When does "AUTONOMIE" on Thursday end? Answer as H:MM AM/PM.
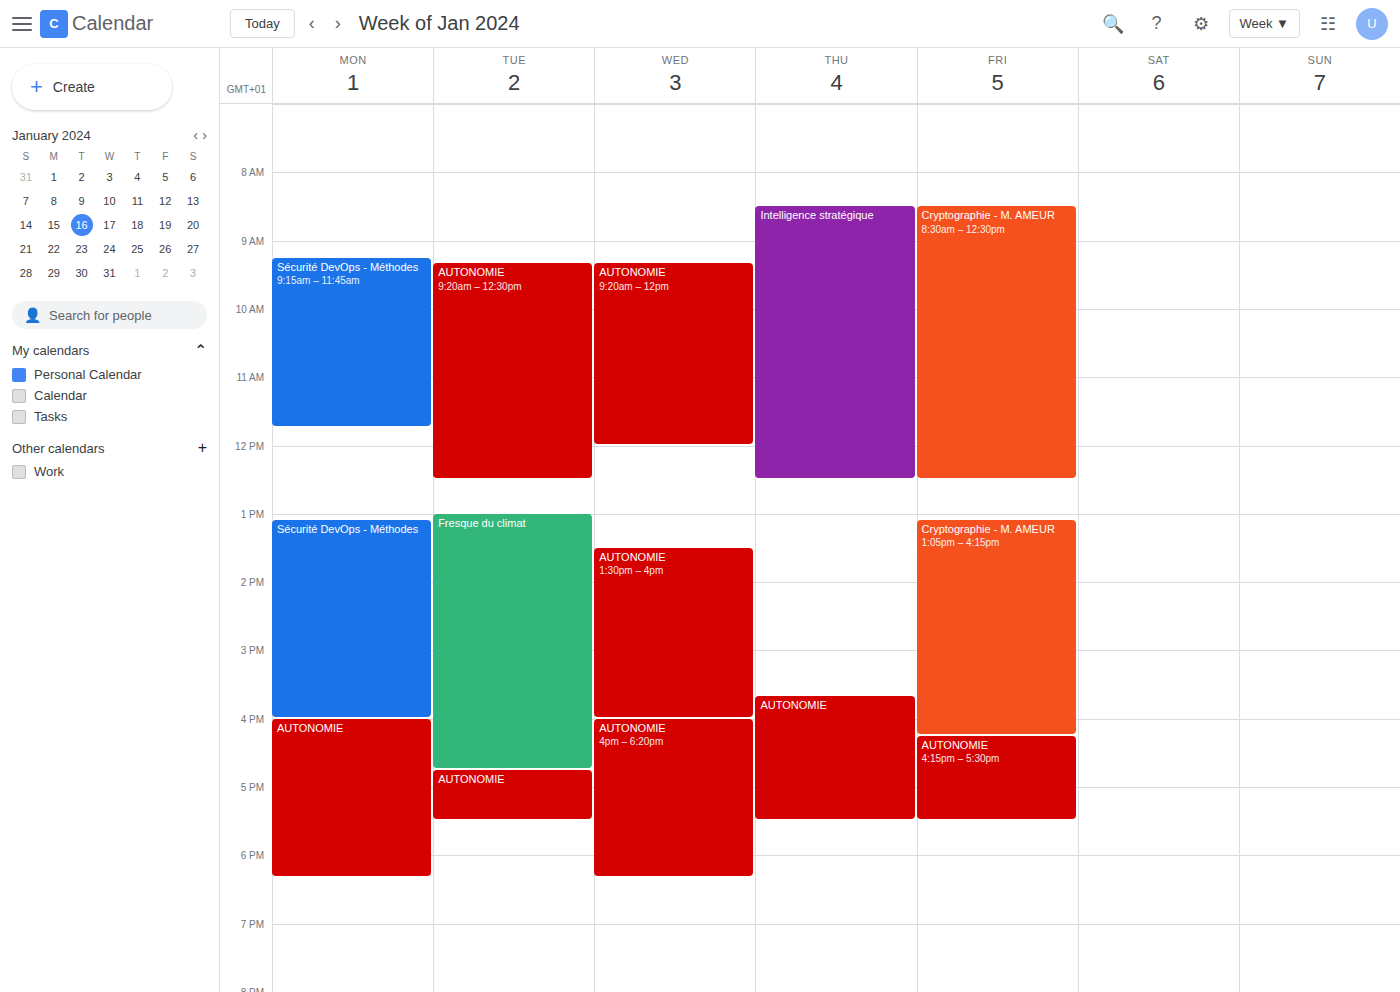
5:30 PM